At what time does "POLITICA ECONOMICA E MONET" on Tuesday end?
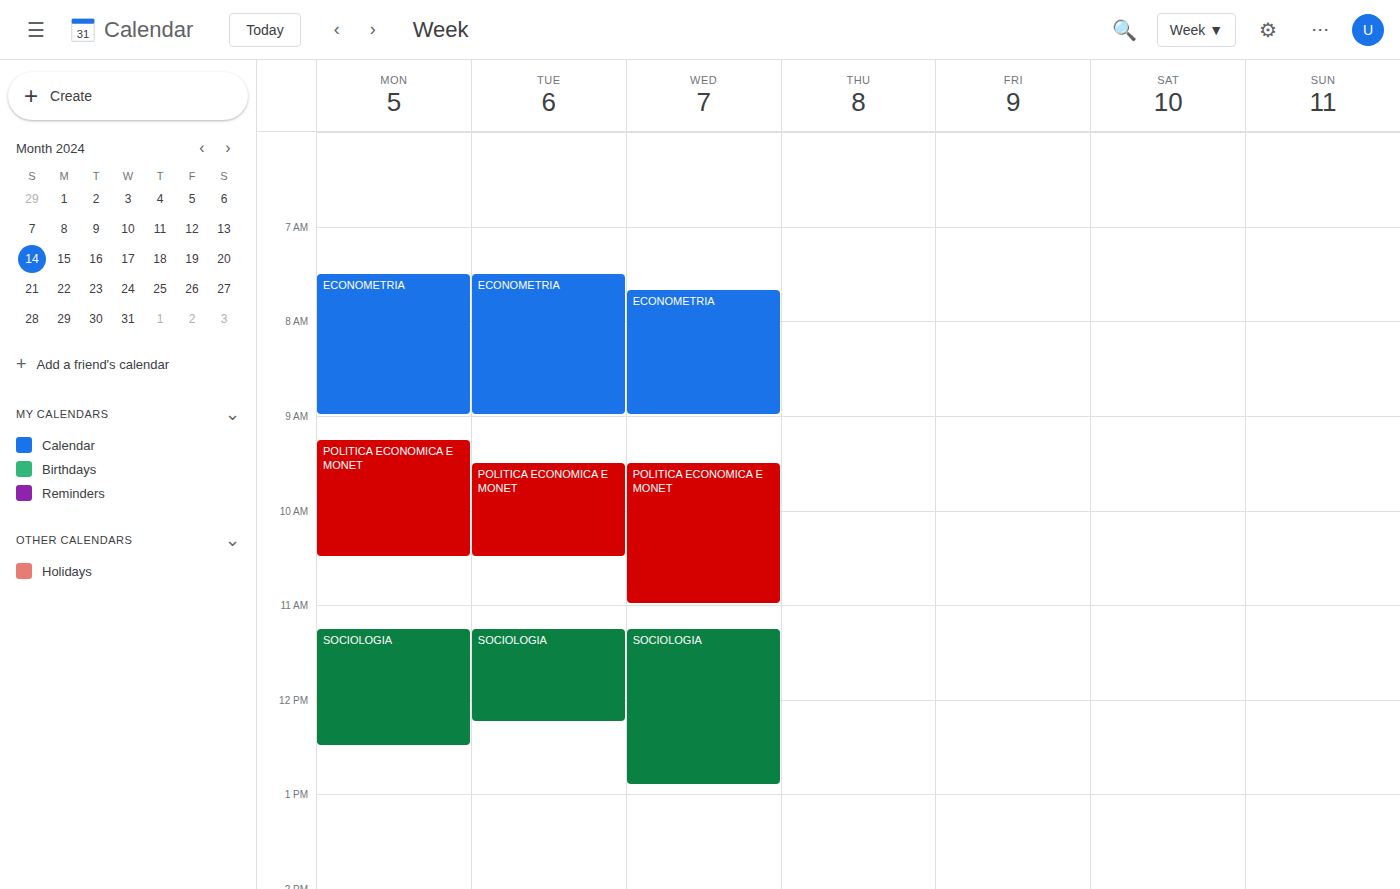
10:30 AM